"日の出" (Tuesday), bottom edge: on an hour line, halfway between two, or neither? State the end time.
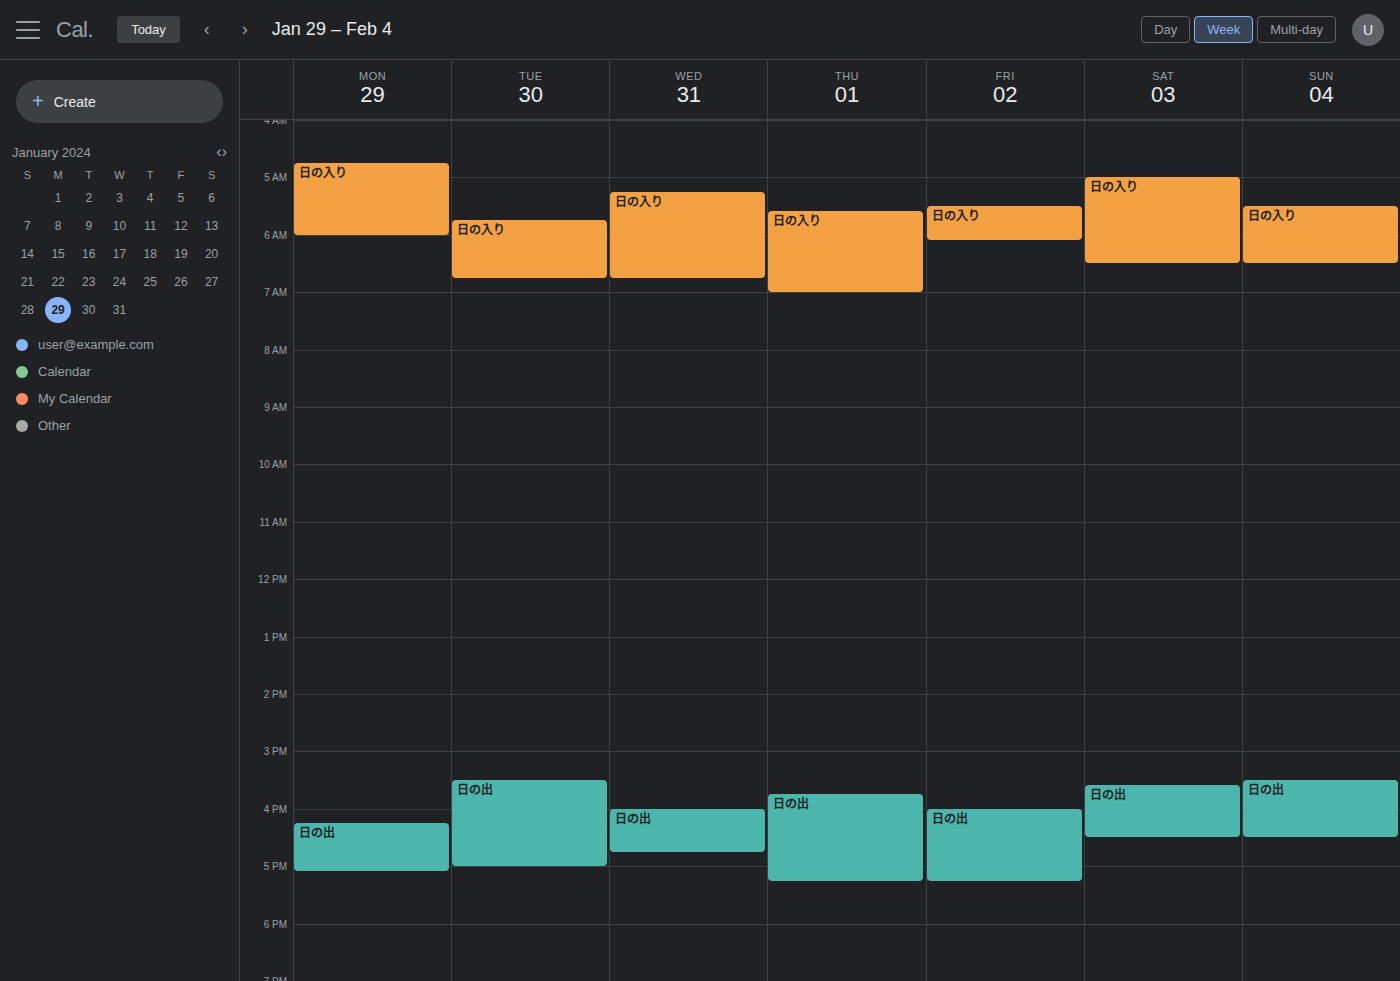
5:00 PM -- exactly on the 5 PM line.